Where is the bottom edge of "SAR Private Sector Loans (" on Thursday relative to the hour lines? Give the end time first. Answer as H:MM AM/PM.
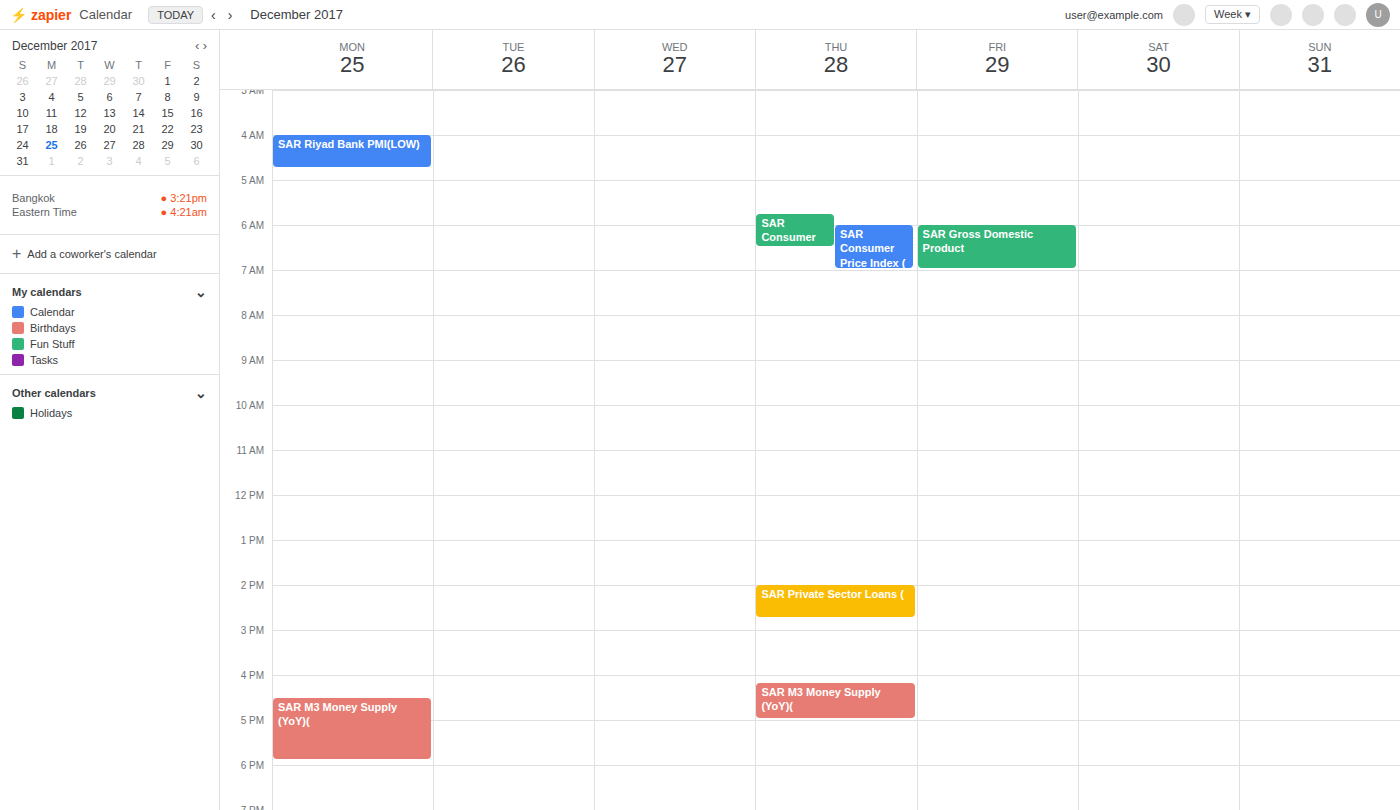
2:45 PM -- neither: three quarters of the way from the 2 PM line to the 3 PM line.